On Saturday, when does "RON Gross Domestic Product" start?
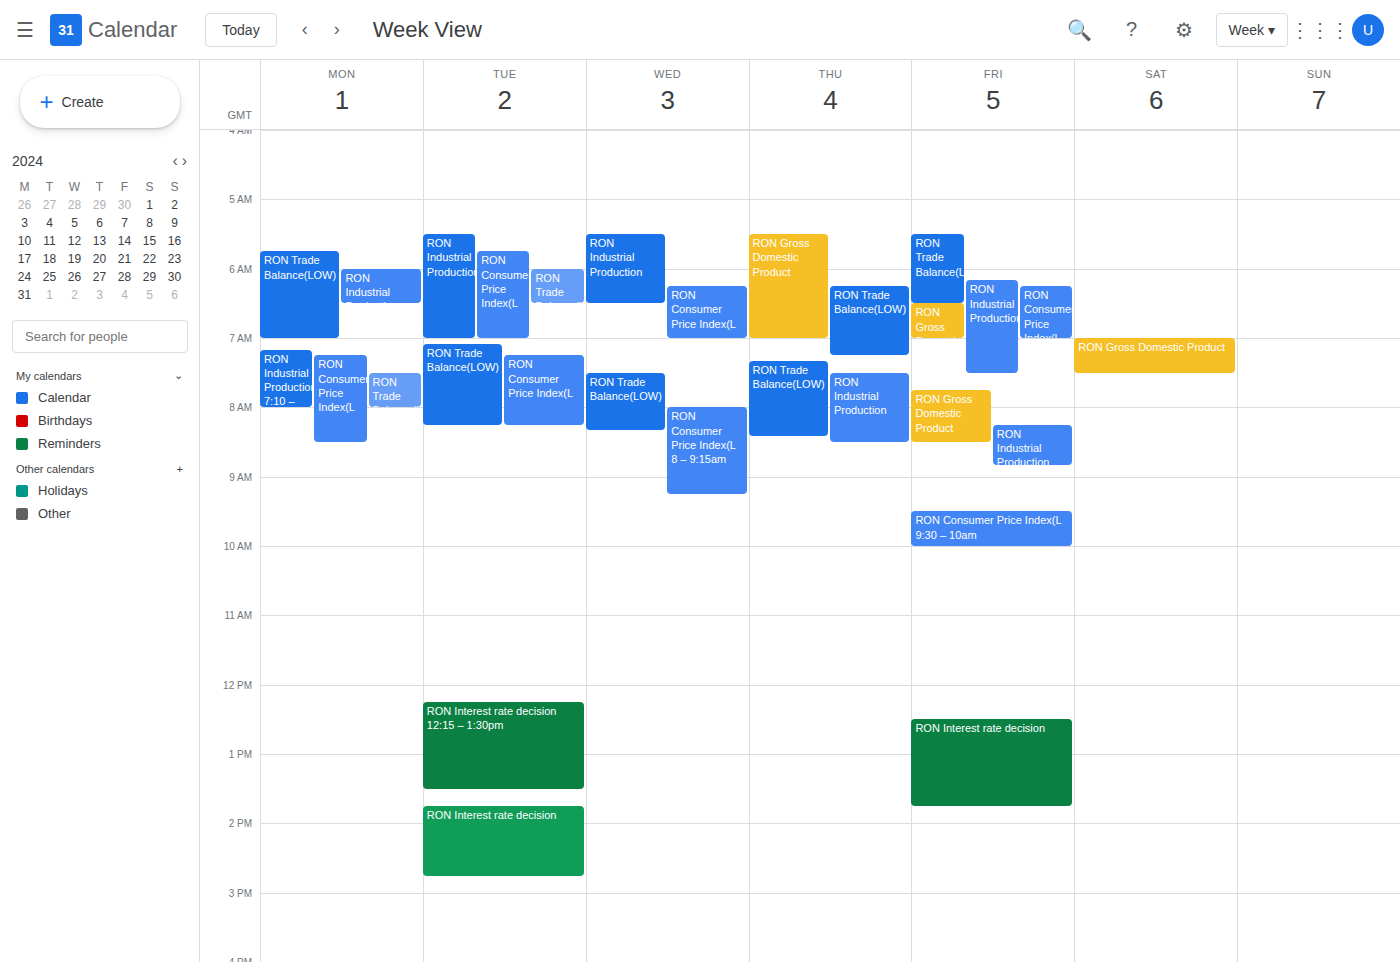
07:00